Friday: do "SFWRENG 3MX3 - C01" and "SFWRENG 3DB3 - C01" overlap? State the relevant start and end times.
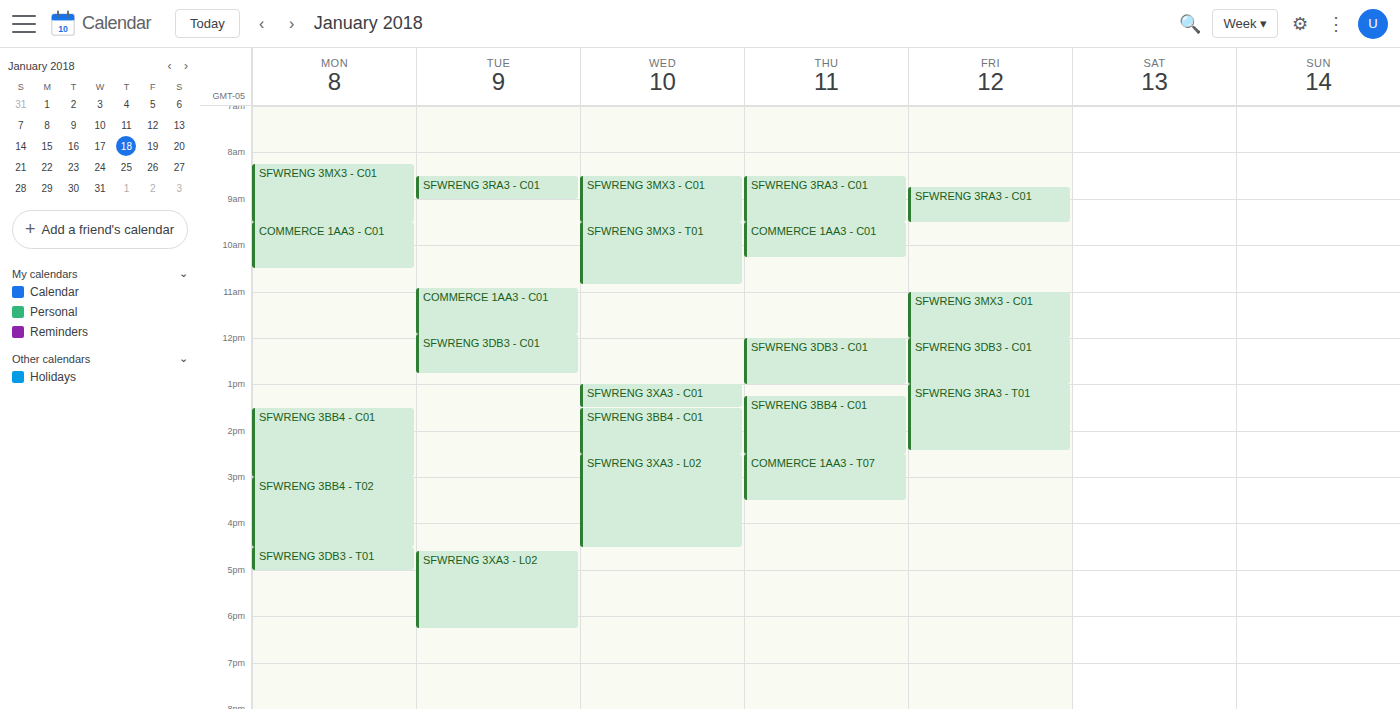
"SFWRENG 3MX3 - C01" ends at 12:00 PM, exactly when "SFWRENG 3DB3 - C01" starts -- they touch but do not overlap.